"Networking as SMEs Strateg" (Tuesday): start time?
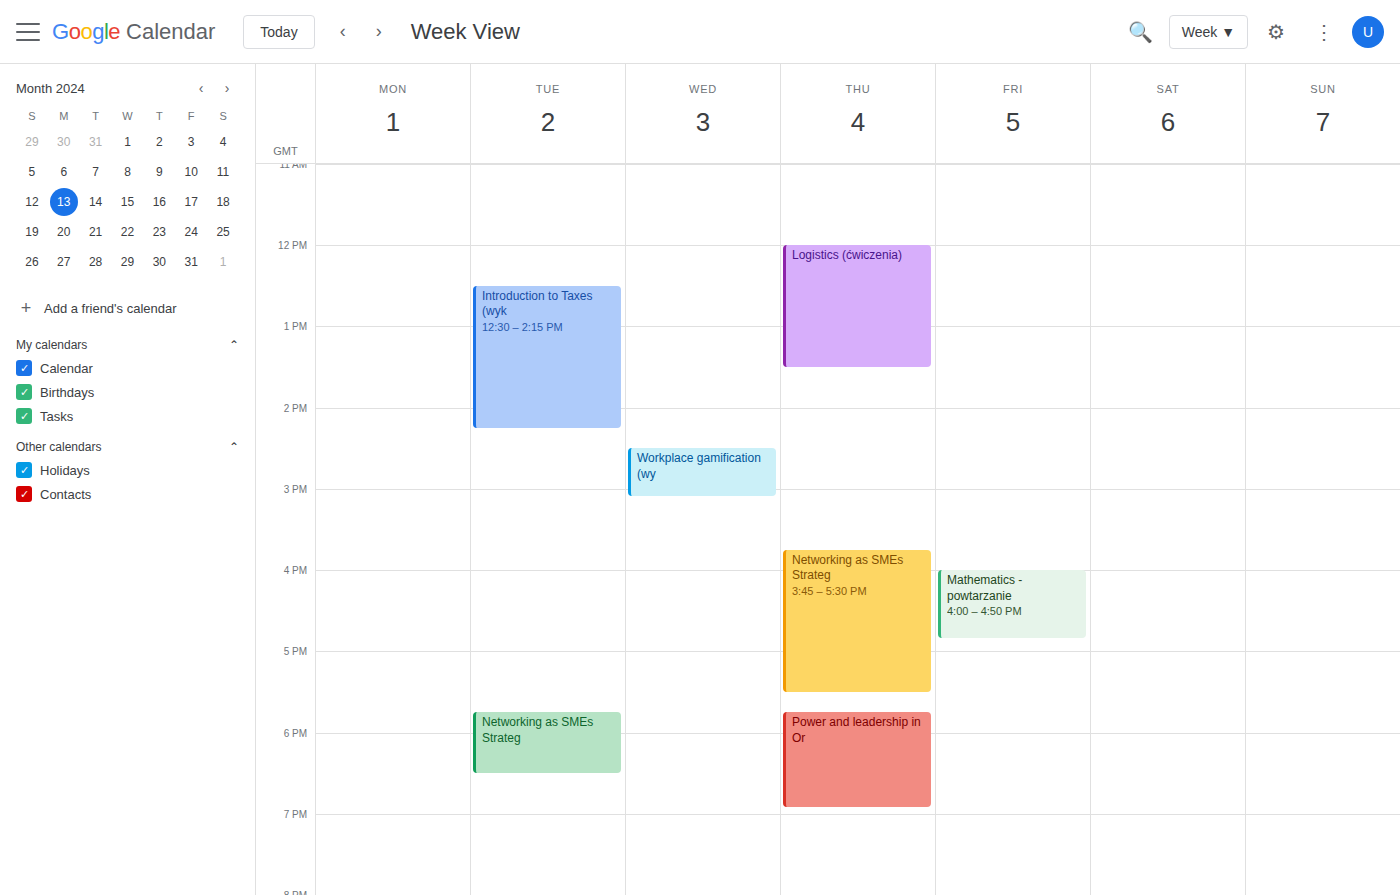
17:45